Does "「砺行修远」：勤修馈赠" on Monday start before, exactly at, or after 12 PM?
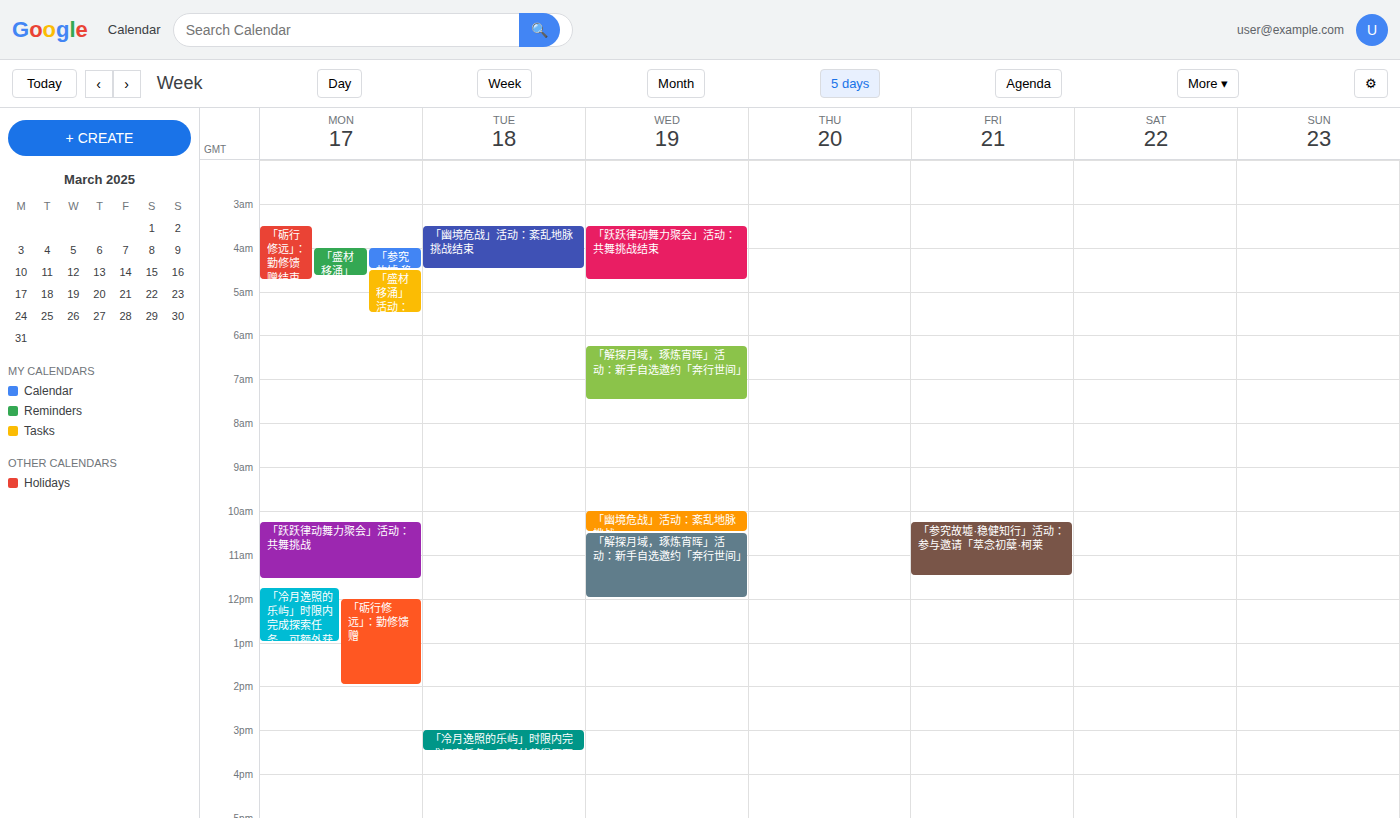
12:00 PM -- exactly at 12 PM, on the 12 PM line.